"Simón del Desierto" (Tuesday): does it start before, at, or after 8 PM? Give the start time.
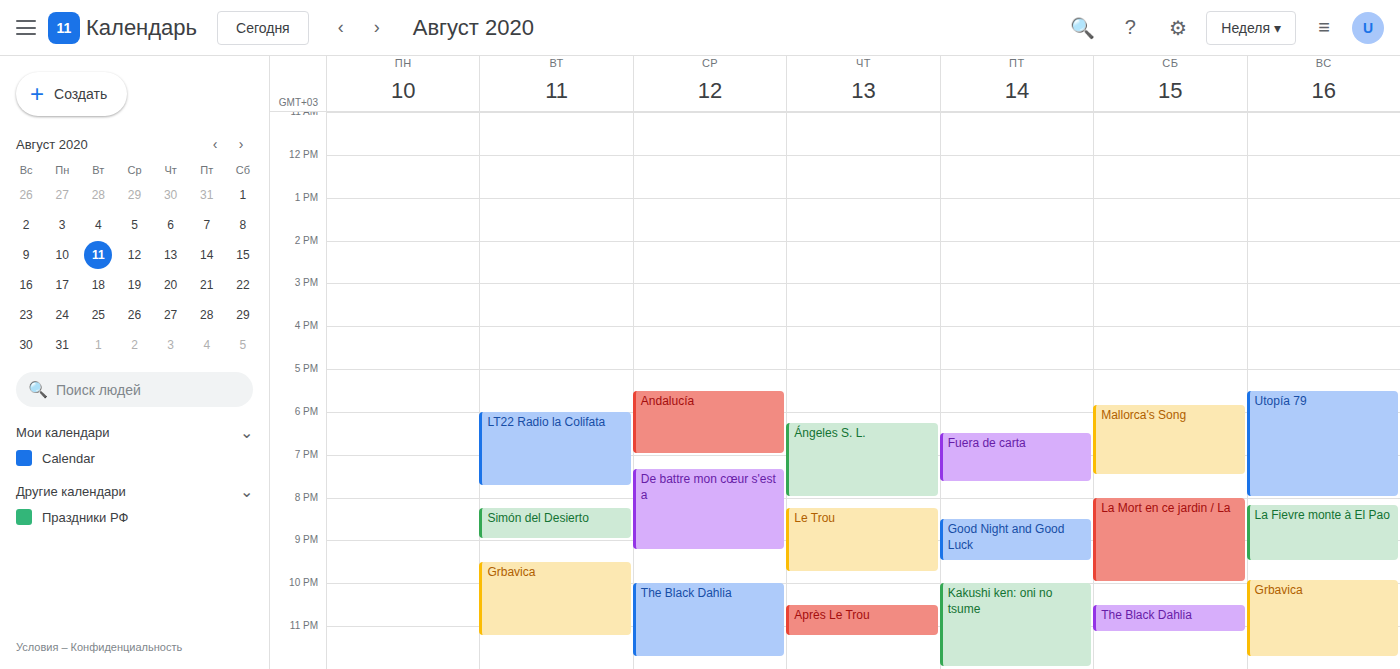
8:15 PM -- after 8 PM, 15 minutes below the 8 PM line.